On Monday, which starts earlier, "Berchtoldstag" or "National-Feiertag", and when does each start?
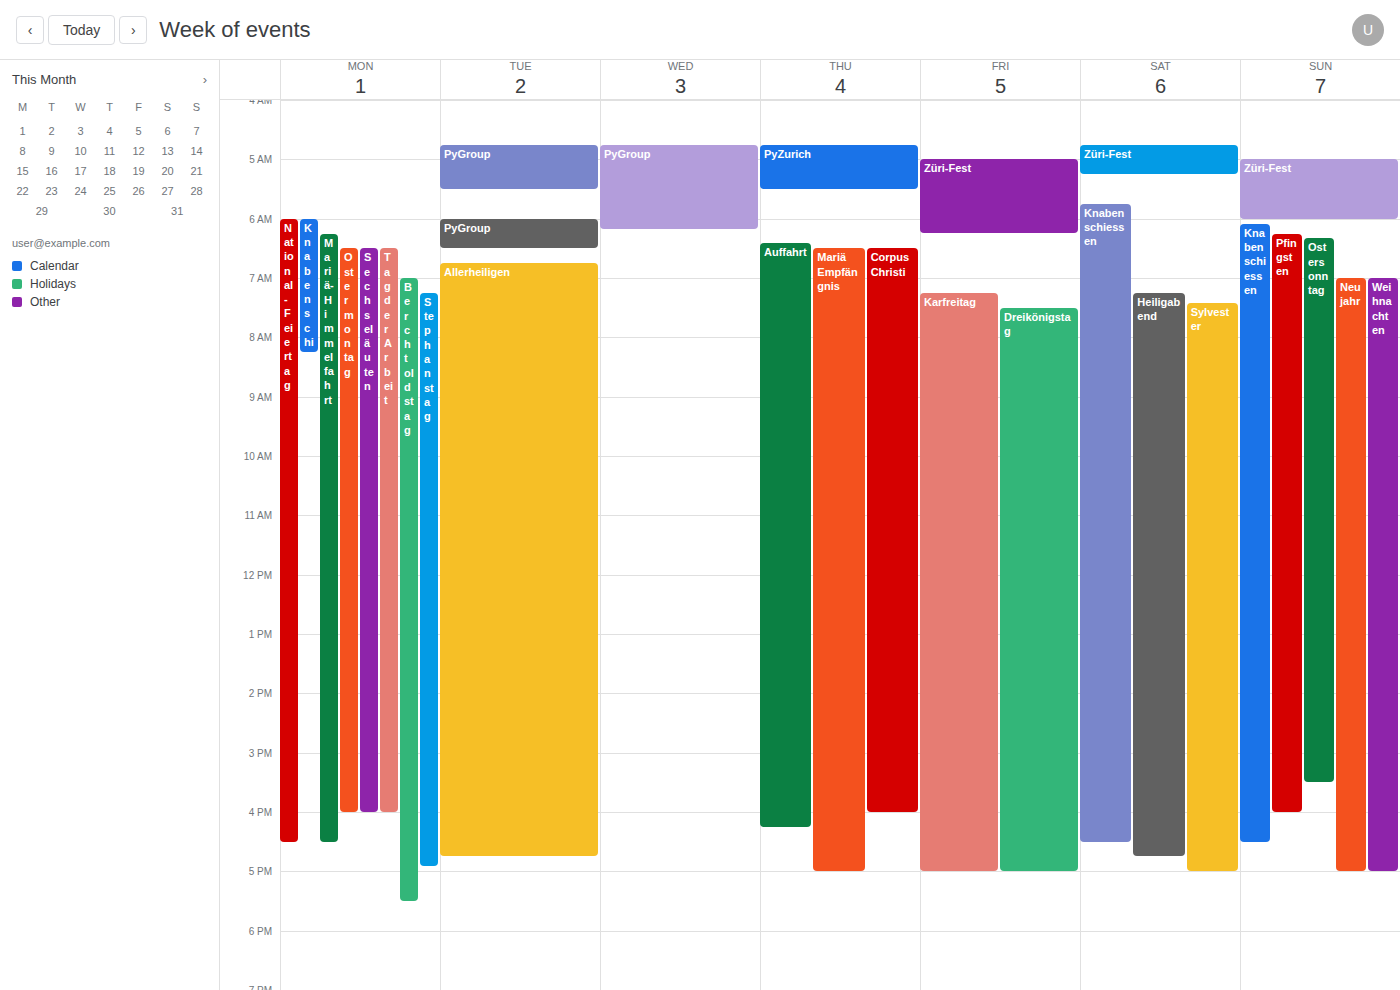
"National-Feiertag" 6:00 AM; "Berchtoldstag" 7:00 AM.